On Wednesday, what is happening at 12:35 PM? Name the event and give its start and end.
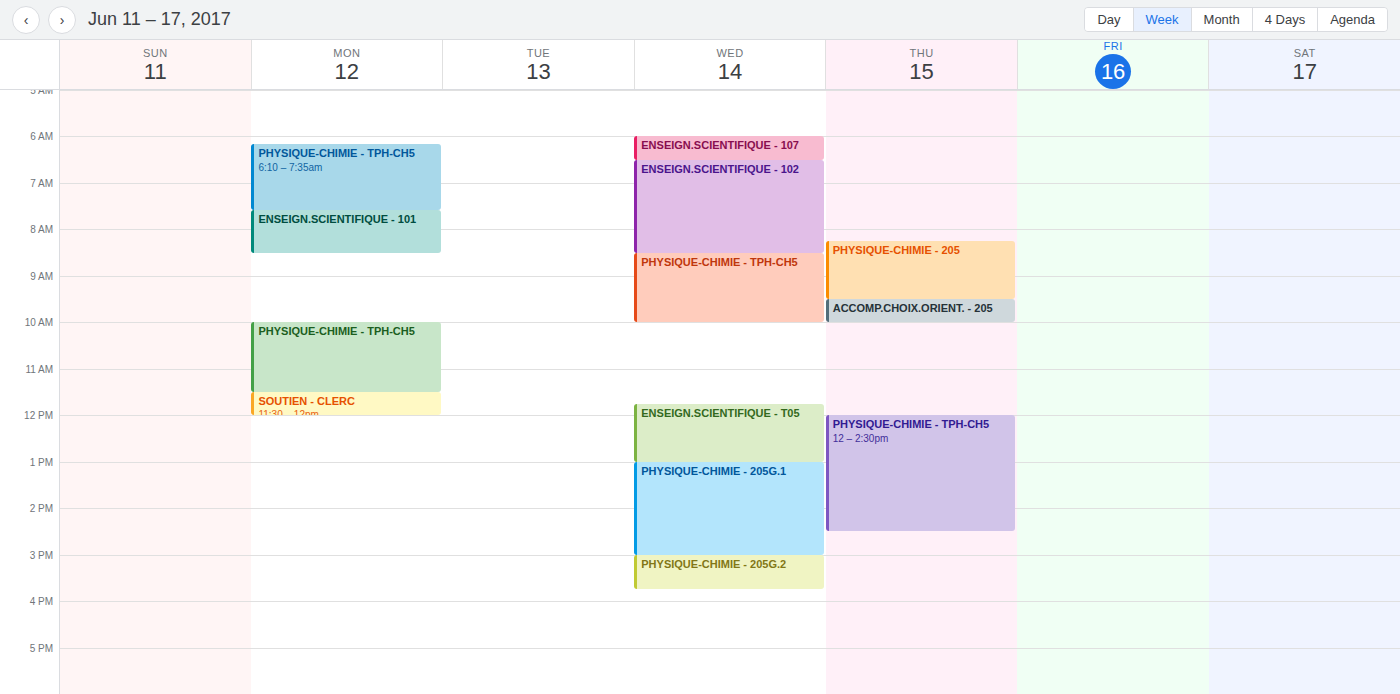
"ENSEIGN.SCIENTIFIQUE - T05", 11:45 AM to 1:00 PM